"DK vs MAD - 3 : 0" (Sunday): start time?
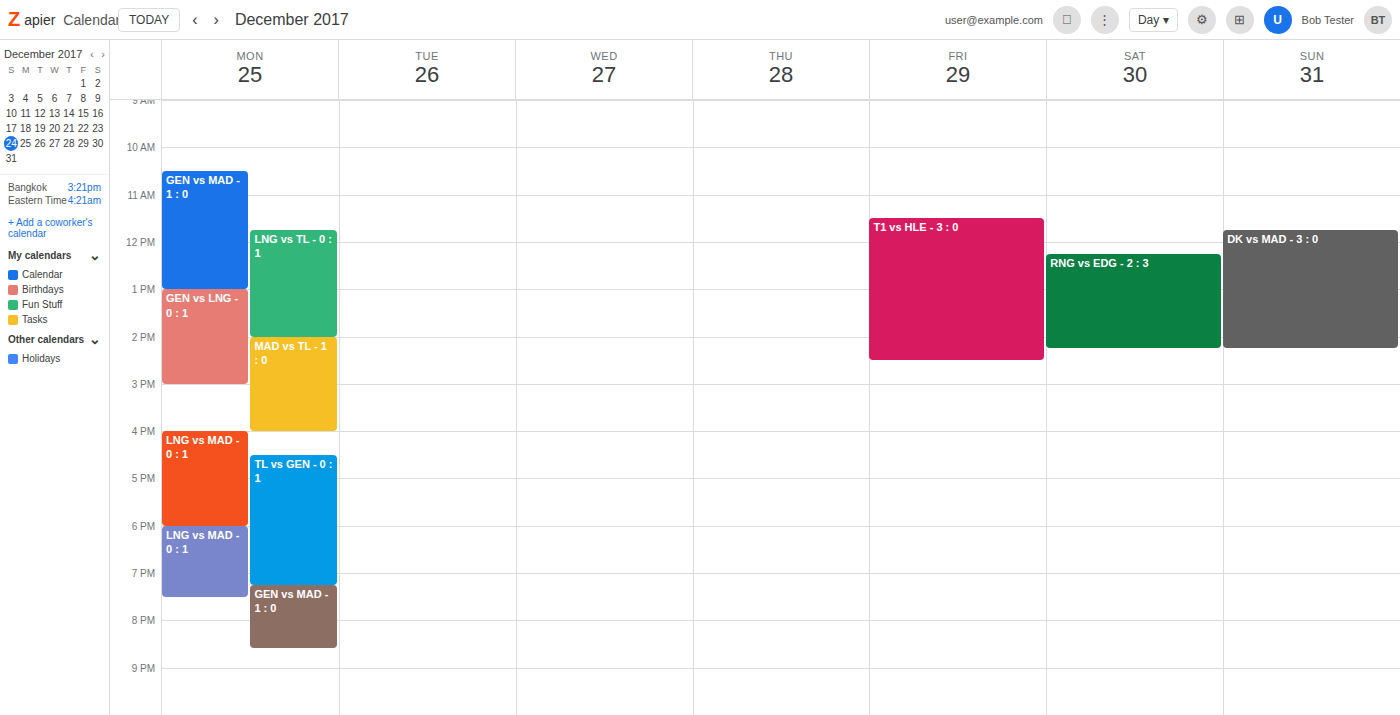
11:45 AM